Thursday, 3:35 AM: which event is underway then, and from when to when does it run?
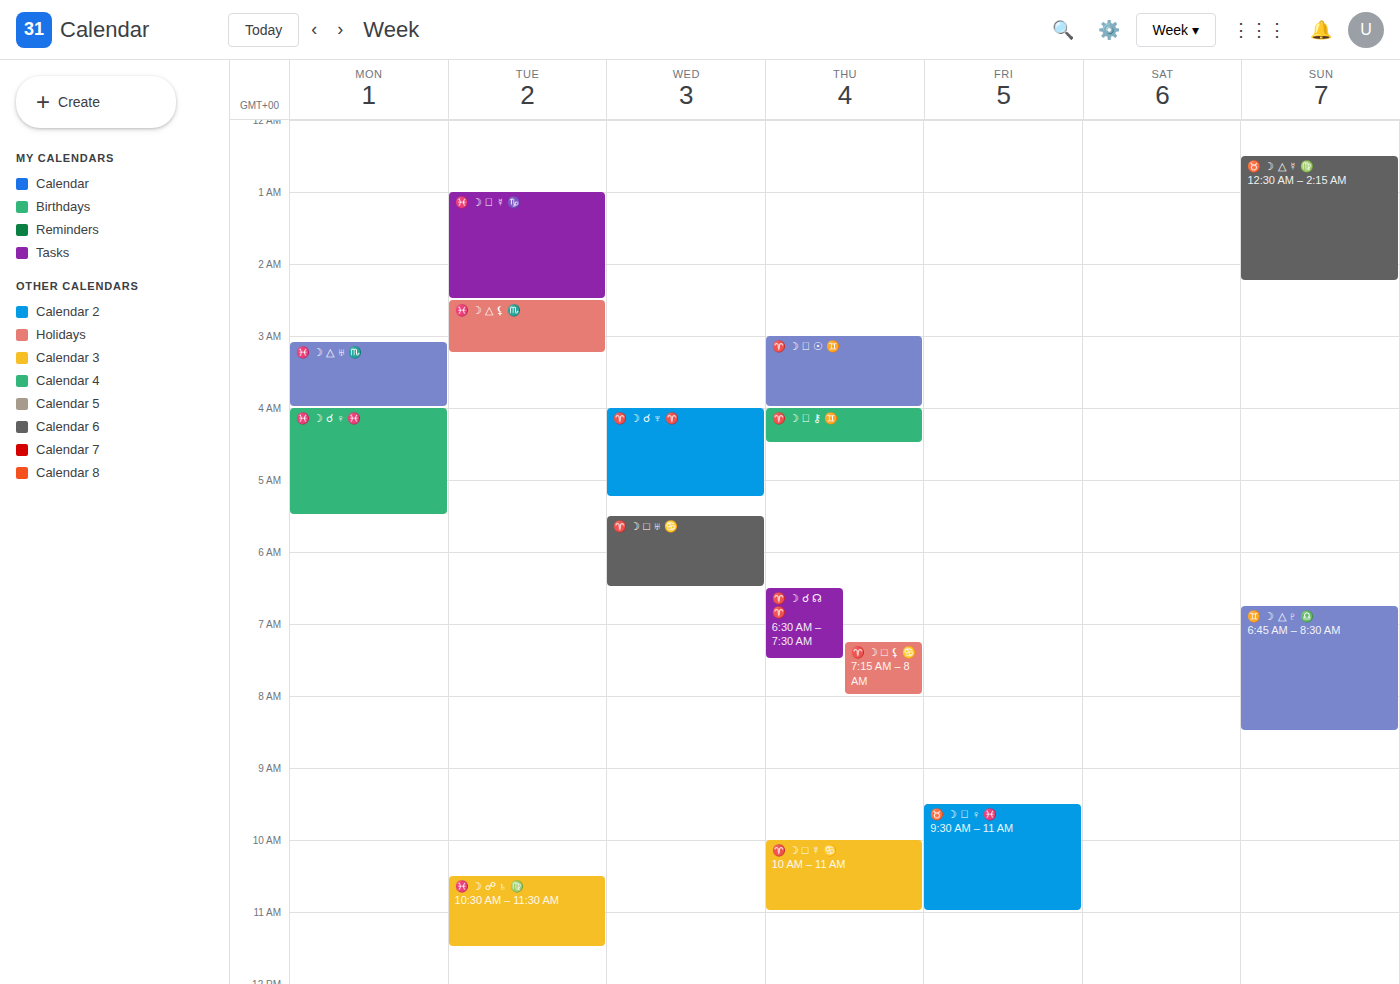
"♈️ ☽ ⚹ ☉ ♊️", 3:00 AM to 4:00 AM